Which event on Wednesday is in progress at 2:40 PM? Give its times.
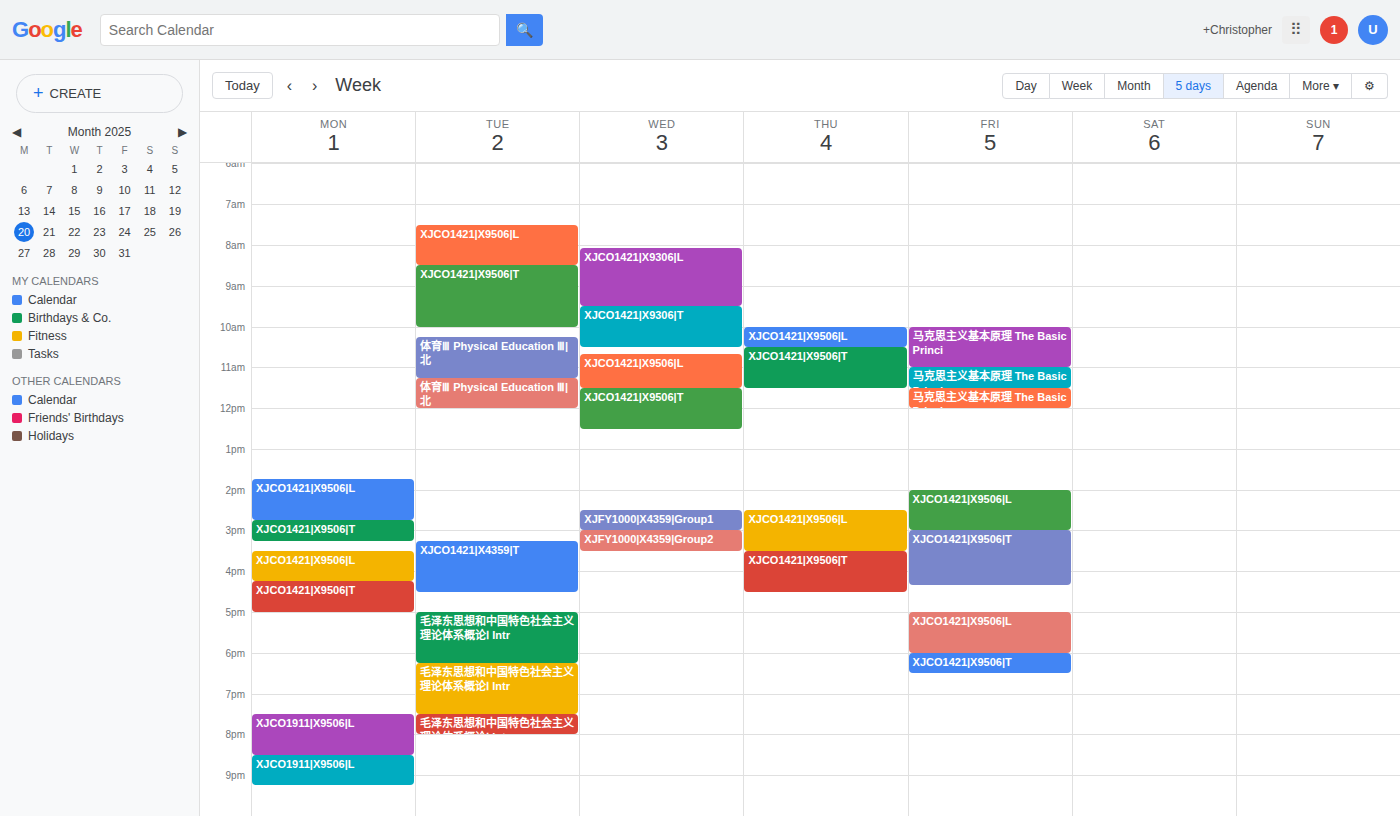
"XJFY1000|X4359|Group1", 2:30 PM to 3:00 PM